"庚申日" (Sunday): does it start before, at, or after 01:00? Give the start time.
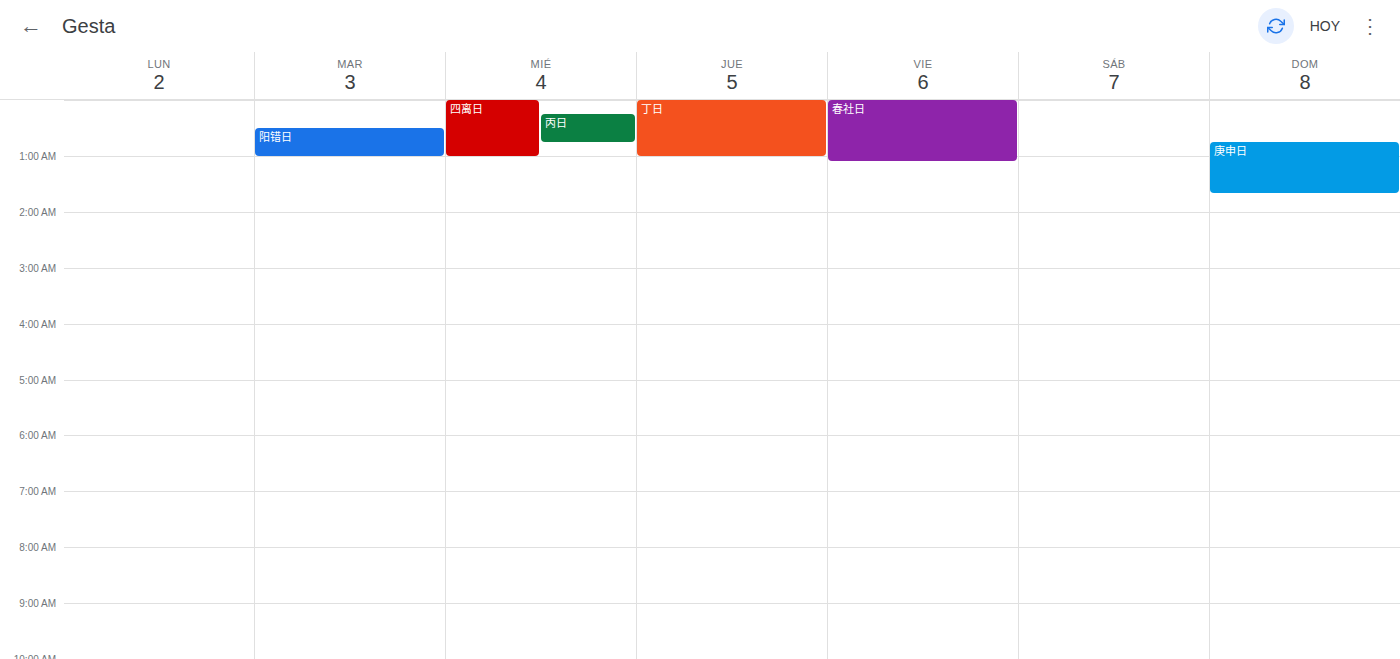
00:45 -- before 01:00, 15 minutes above the 01:00 line.